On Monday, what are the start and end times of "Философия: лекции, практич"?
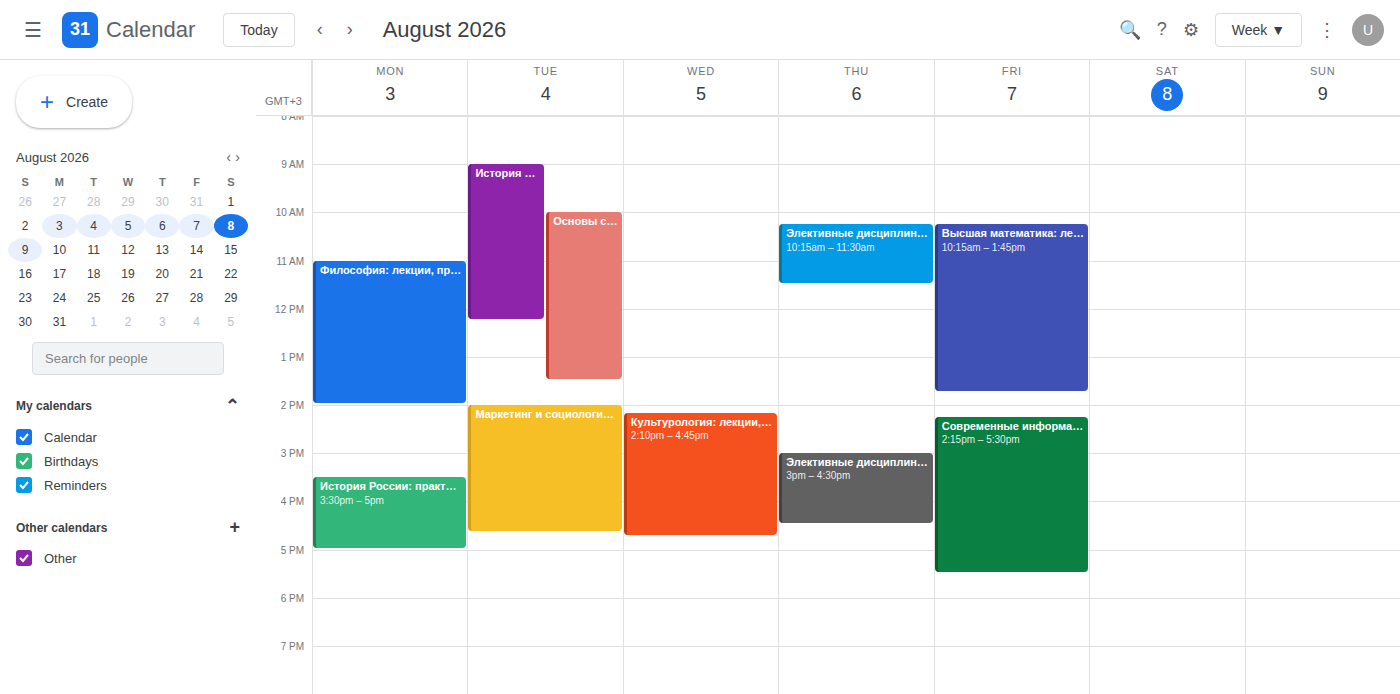
11:00 to 14:00